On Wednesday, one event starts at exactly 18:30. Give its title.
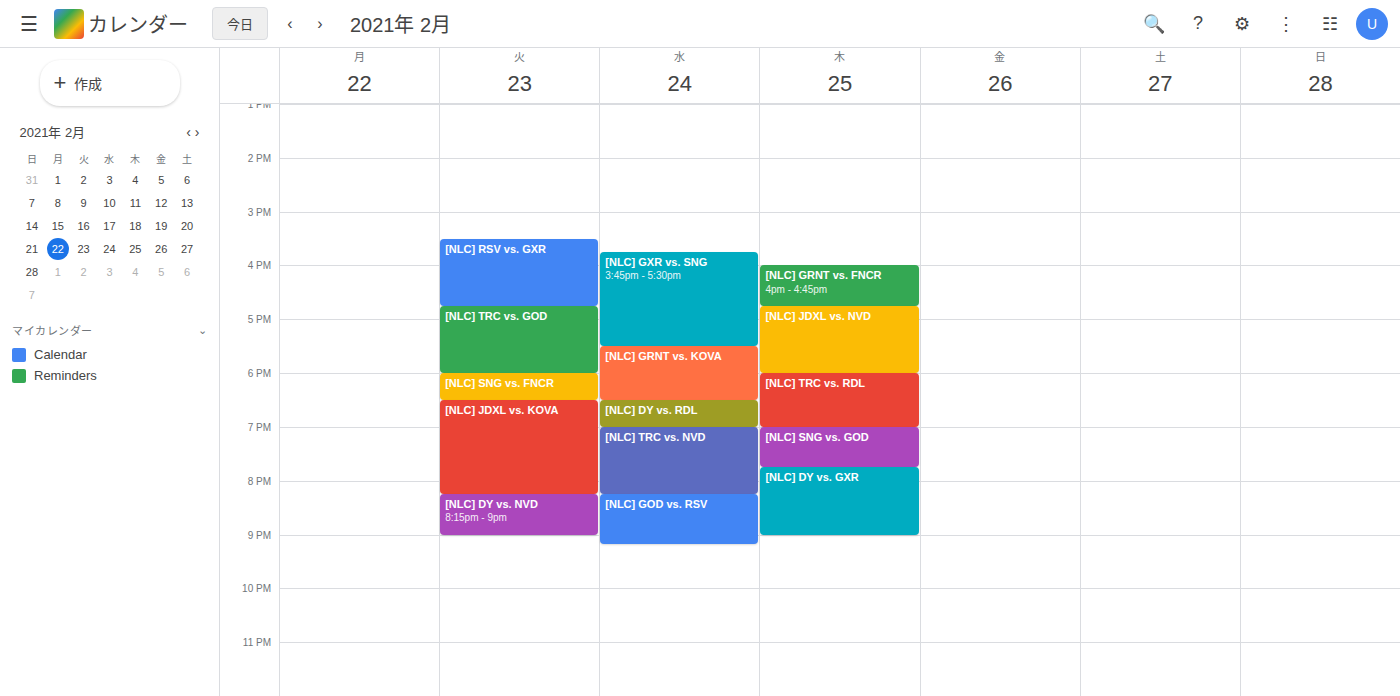
"[NLC] DY vs. RDL"